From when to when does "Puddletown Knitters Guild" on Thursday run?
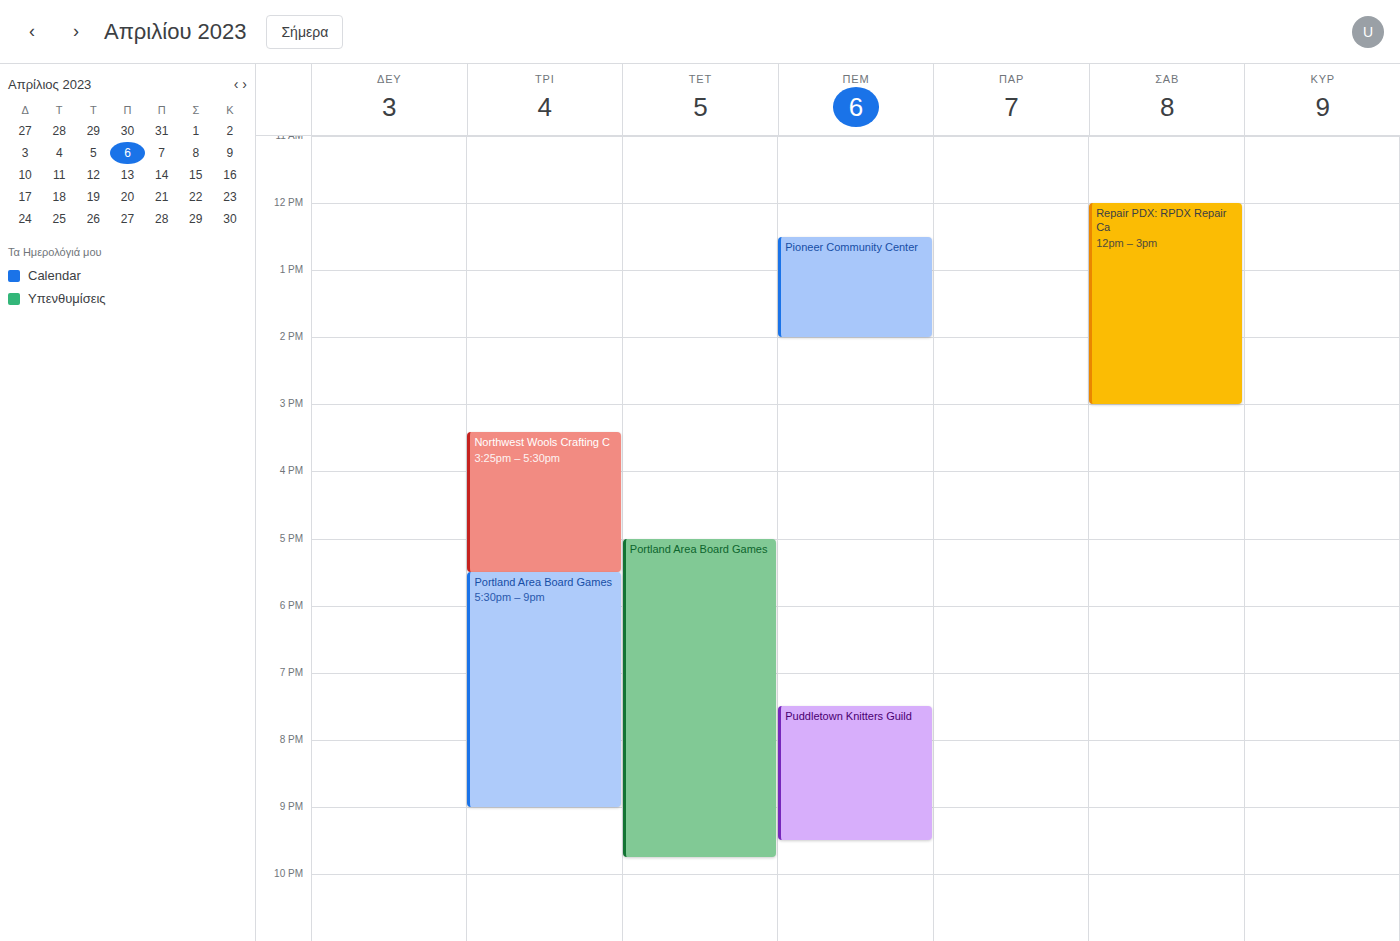
7:30 PM to 9:30 PM